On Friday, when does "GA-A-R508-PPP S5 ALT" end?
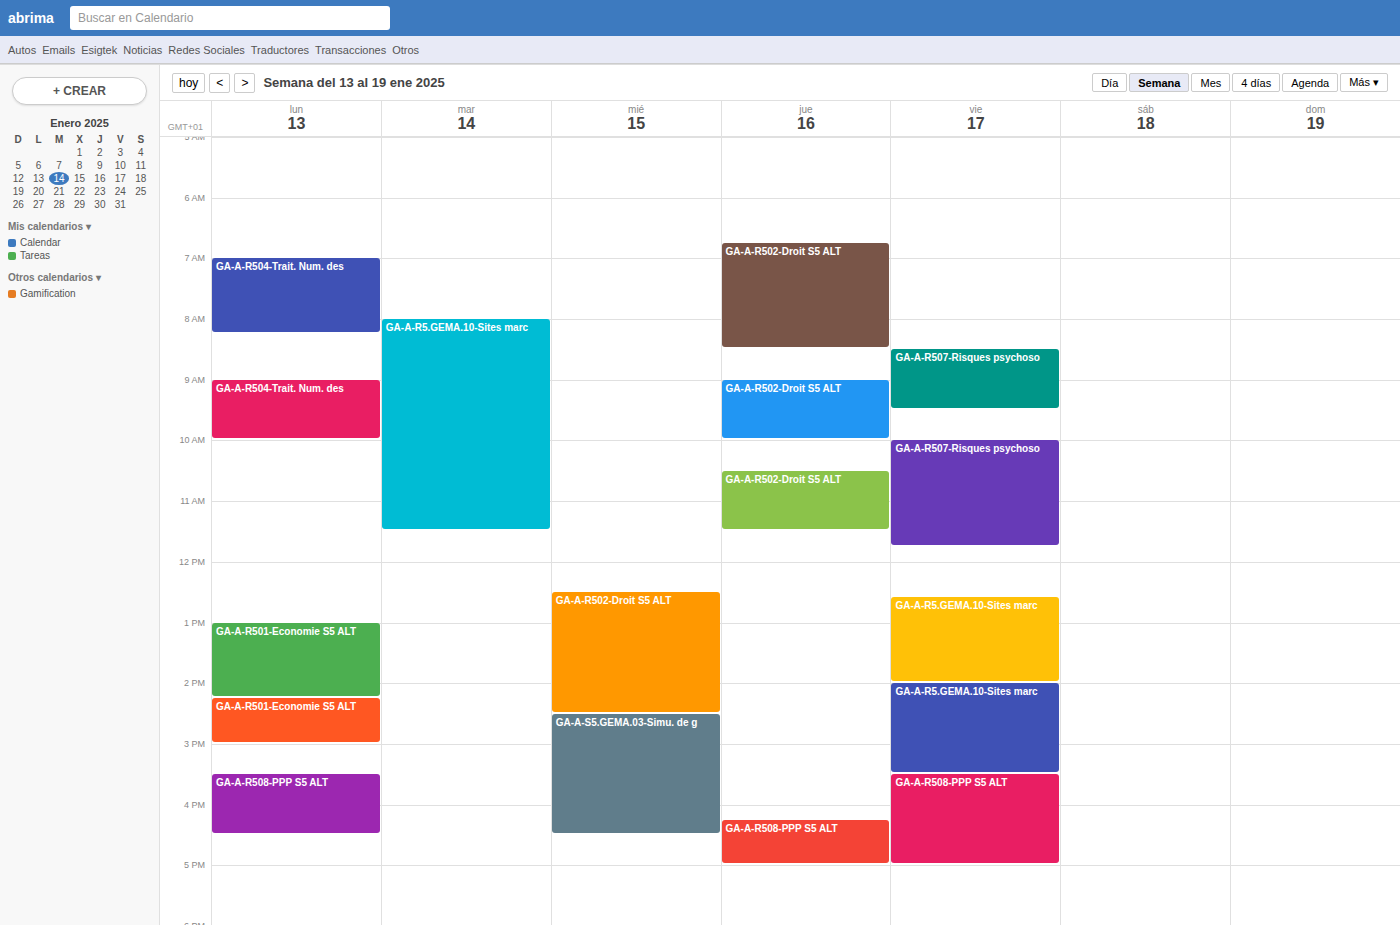
5:00 PM